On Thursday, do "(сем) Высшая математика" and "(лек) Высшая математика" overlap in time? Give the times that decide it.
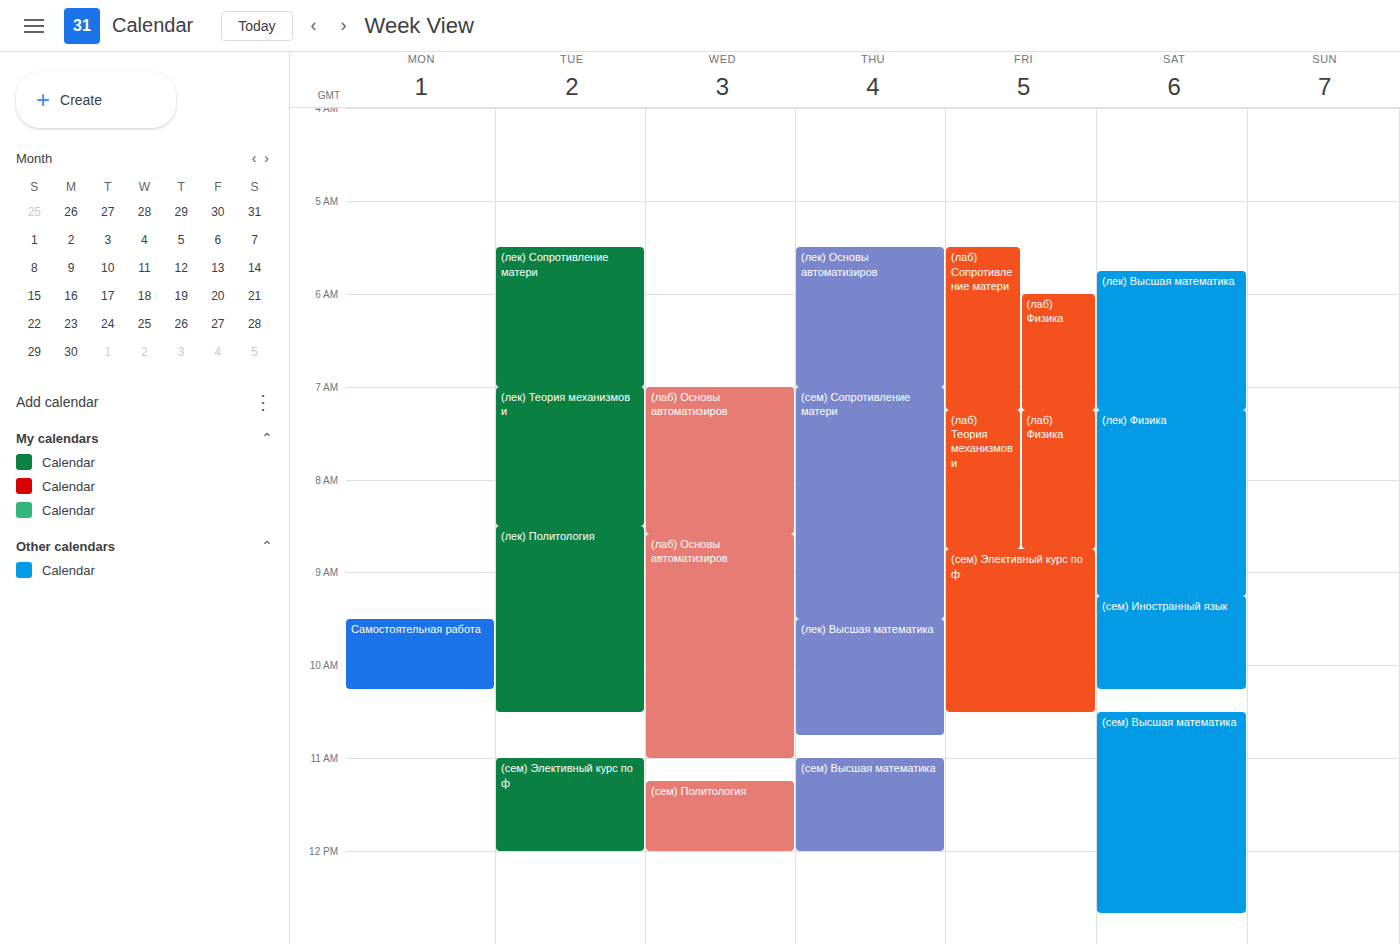
"(лек) Высшая математика" ends at 10:45 AM and "(сем) Высшая математика" starts at 11:00 AM -- no overlap.